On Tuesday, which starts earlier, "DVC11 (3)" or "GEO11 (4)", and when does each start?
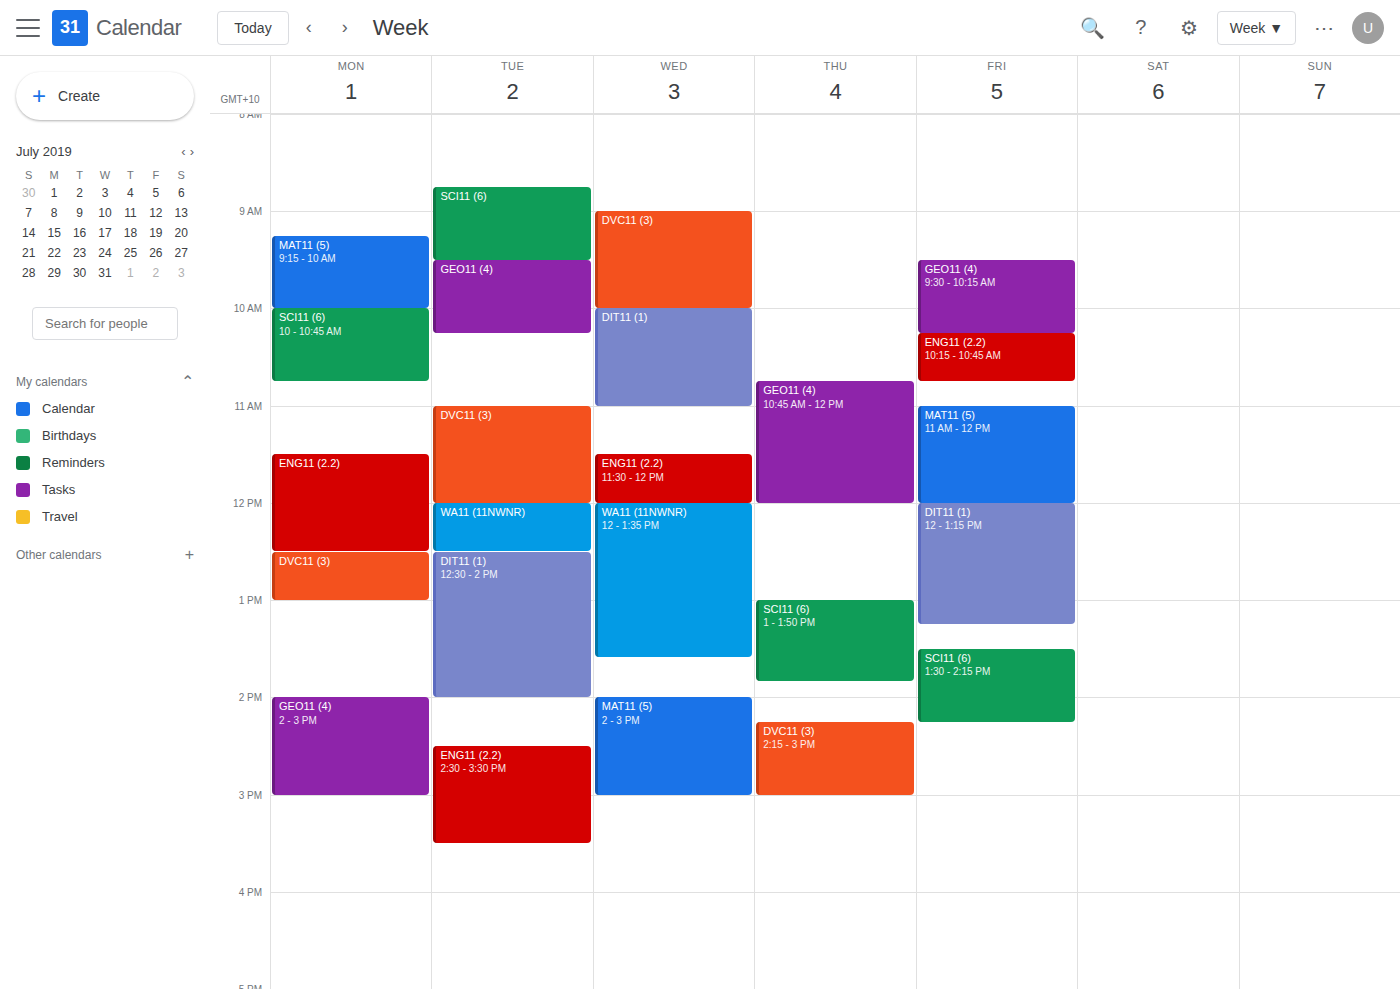
"GEO11 (4)" 9:30 AM; "DVC11 (3)" 11:00 AM.